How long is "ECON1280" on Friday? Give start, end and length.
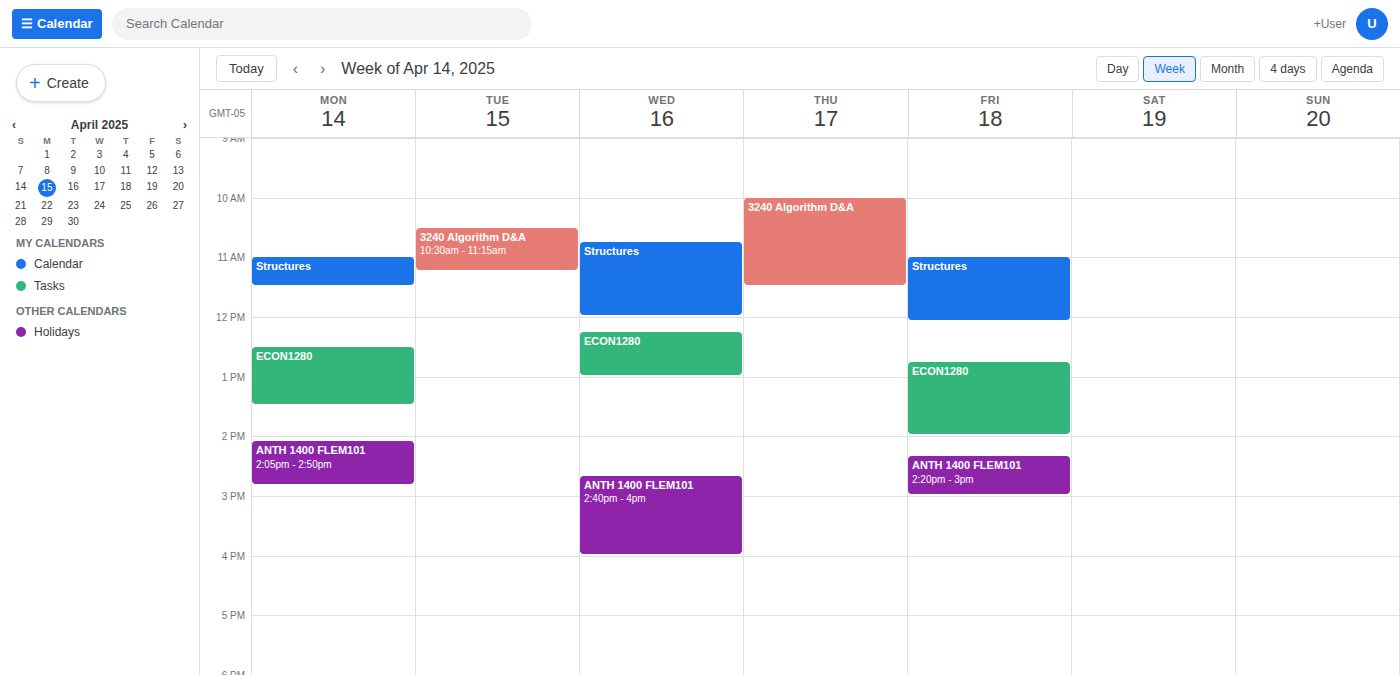
12:45 PM to 2:00 PM, 1 hour 15 minutes